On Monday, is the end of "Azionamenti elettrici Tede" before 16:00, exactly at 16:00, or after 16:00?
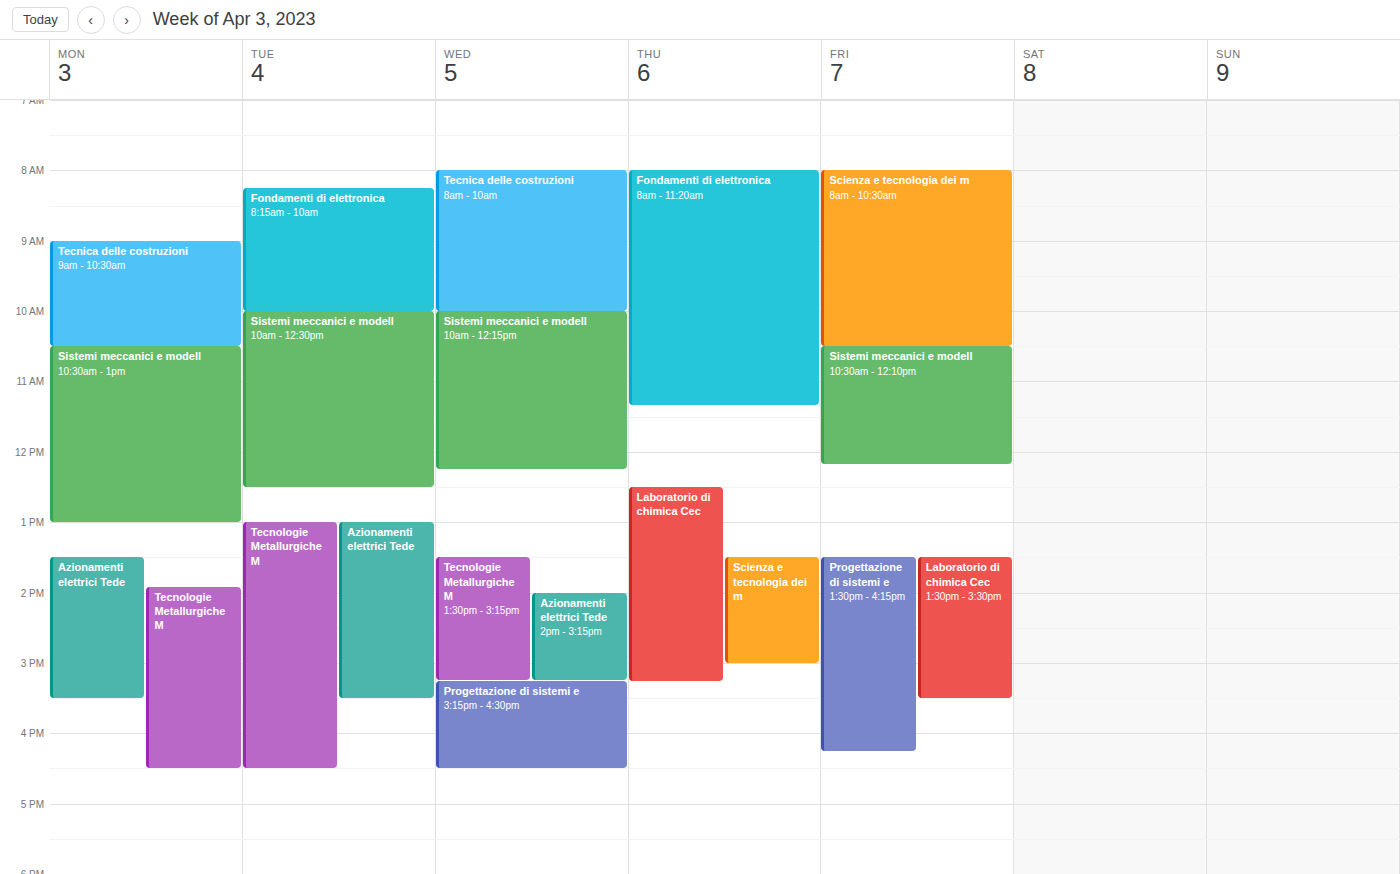
15:30 -- before 16:00, 30 minutes above the 16:00 line.